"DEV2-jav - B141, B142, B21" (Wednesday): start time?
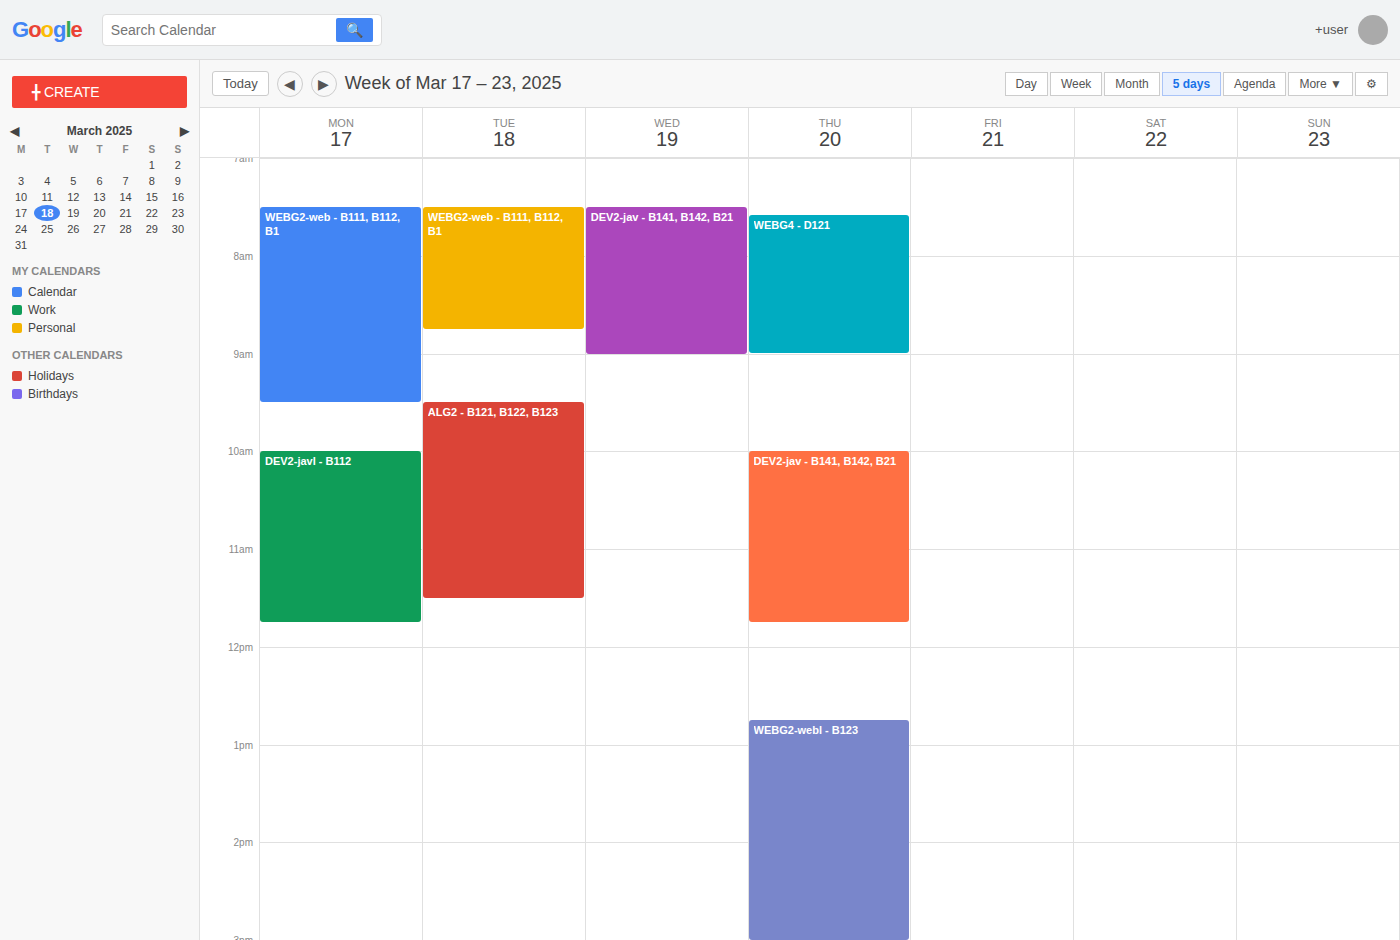
7:30 AM